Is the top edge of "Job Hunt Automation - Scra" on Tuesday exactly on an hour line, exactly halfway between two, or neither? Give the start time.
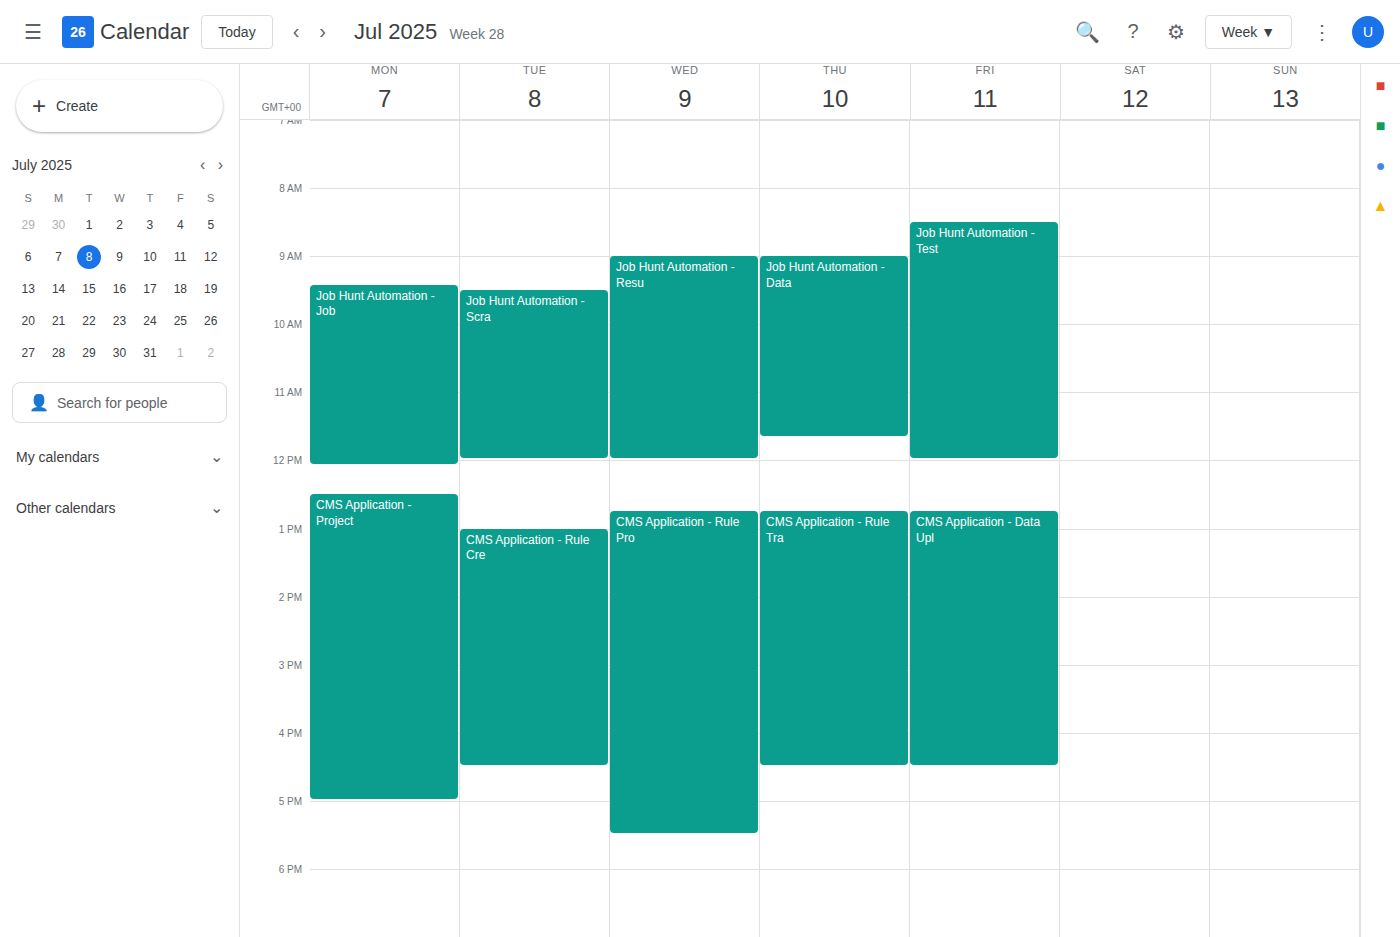
9:30 AM -- halfway between the 9 AM and 10 AM lines.